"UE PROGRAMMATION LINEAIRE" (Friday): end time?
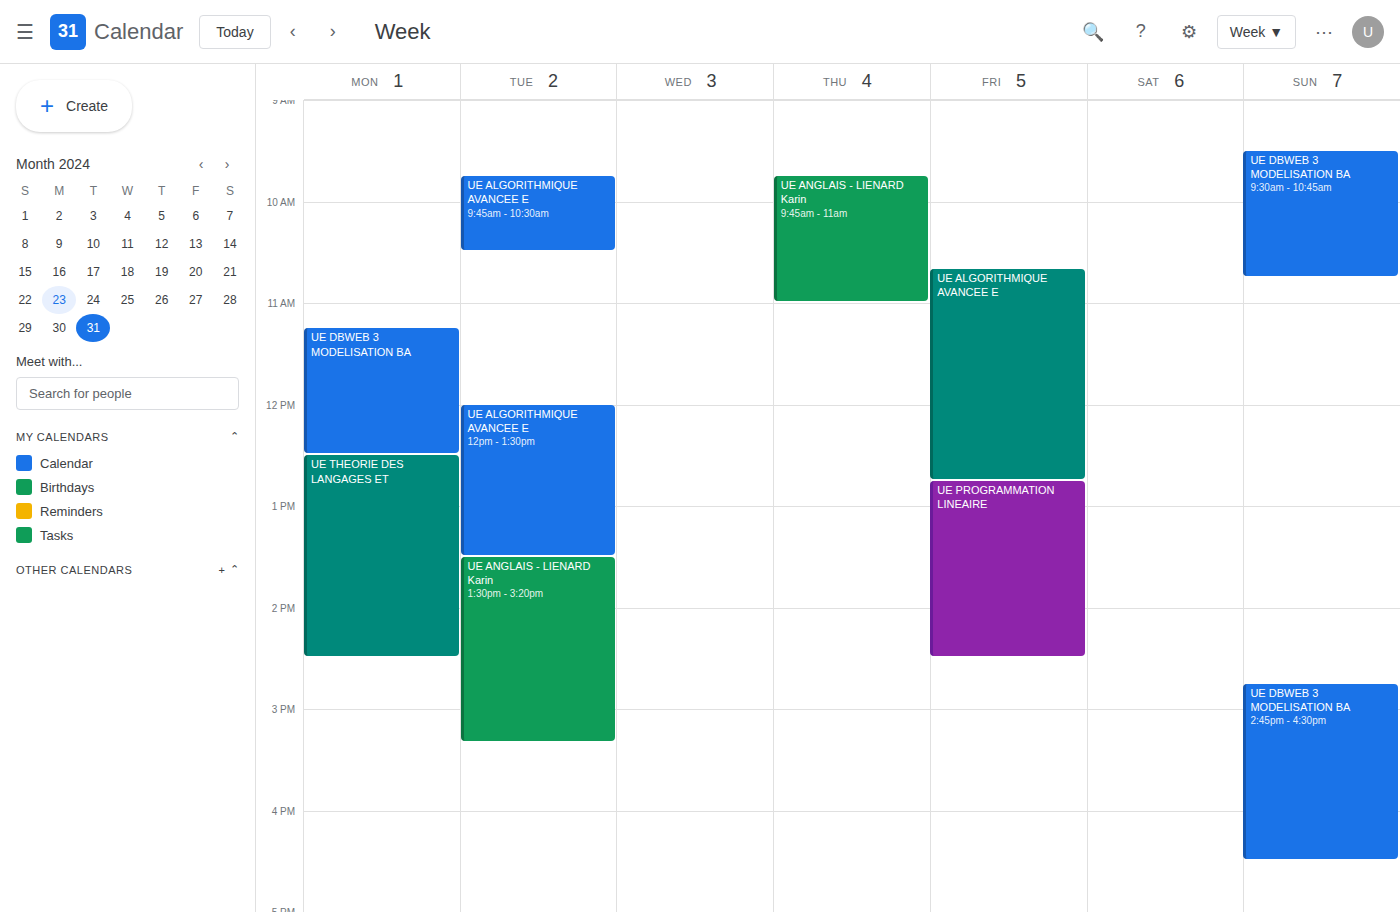
2:30 PM